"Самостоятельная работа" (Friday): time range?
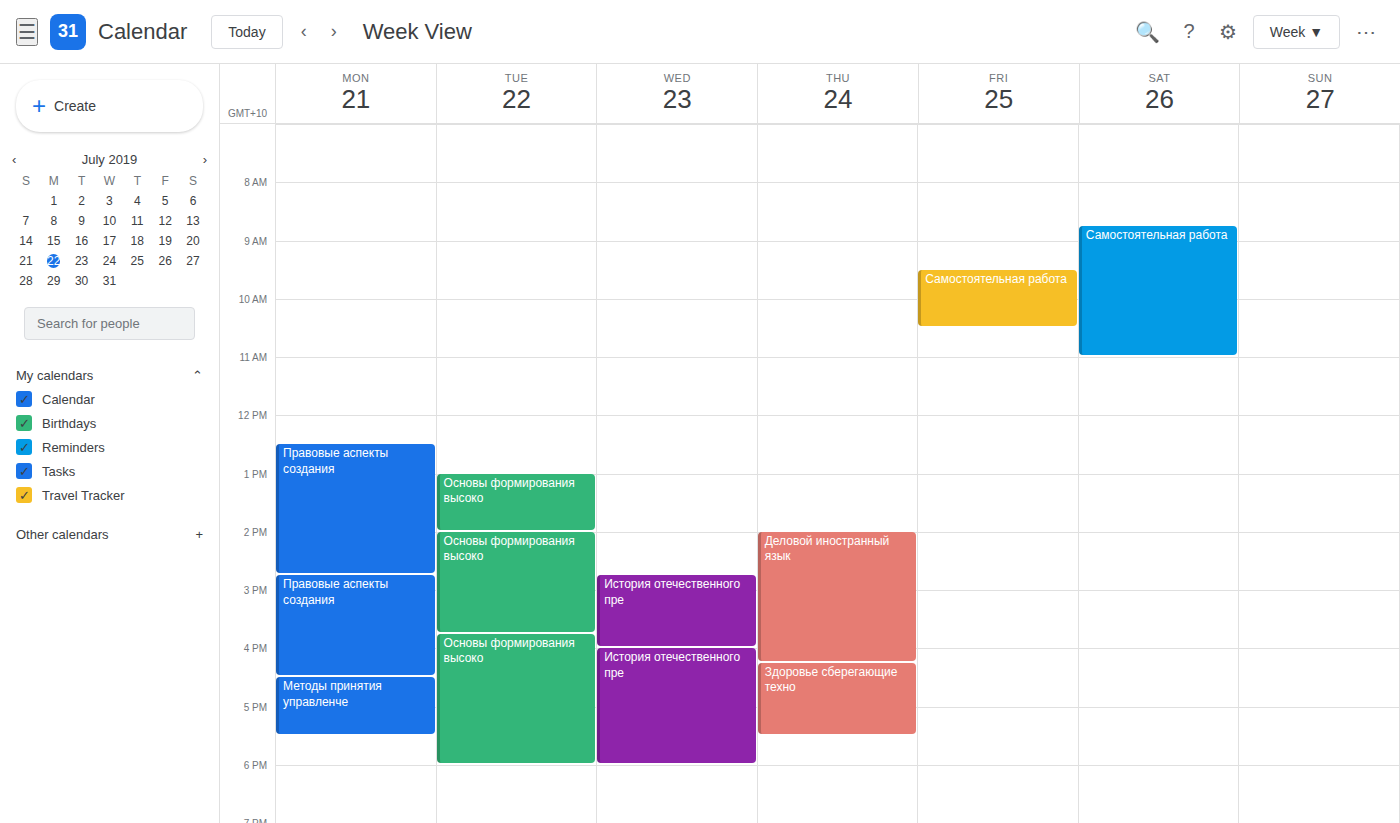
9:30 AM to 10:30 AM